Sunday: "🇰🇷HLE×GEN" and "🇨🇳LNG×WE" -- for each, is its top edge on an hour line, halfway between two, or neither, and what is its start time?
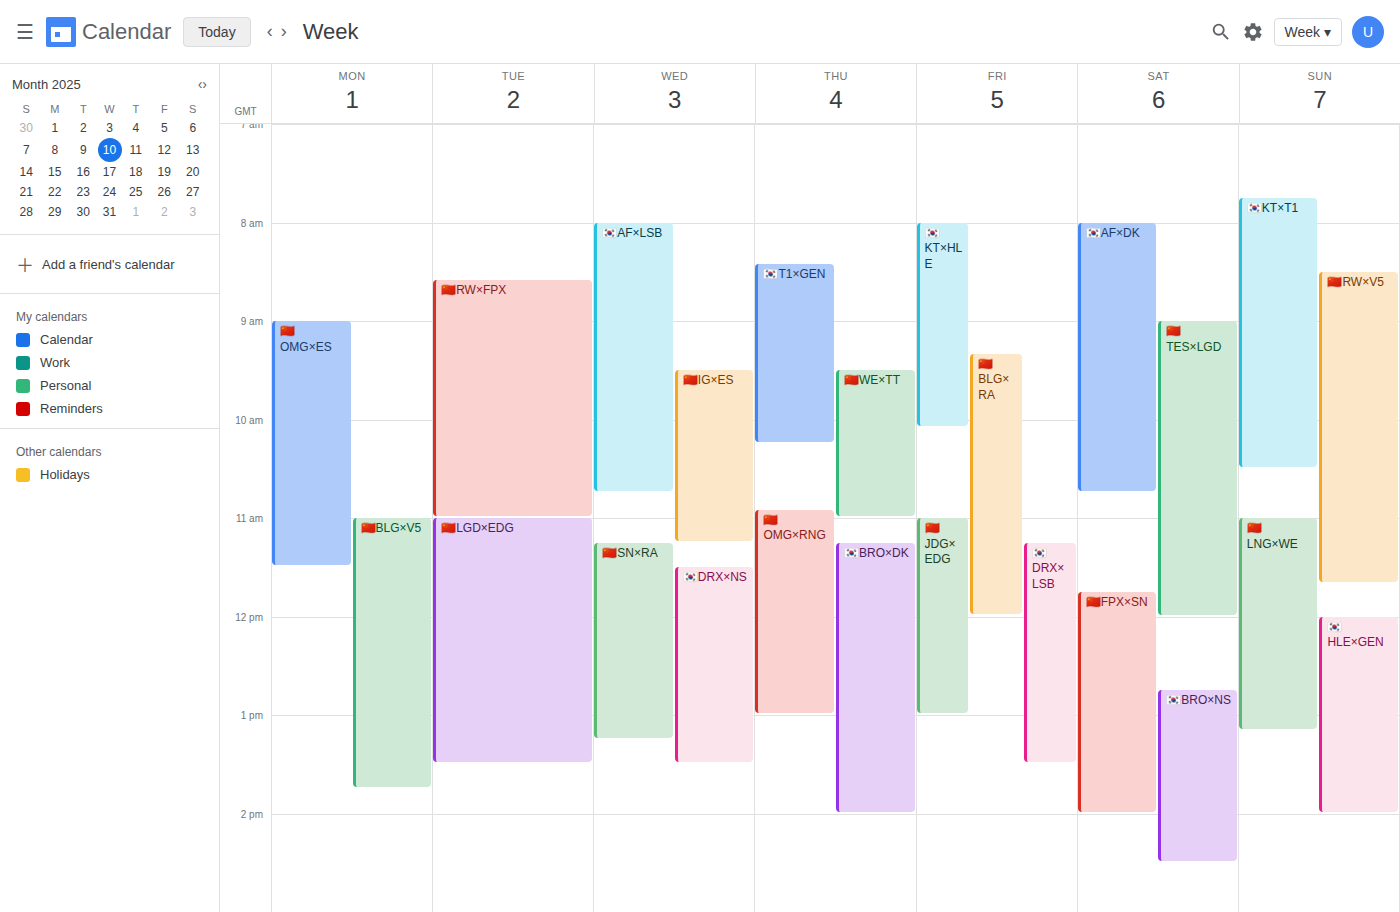
"🇰🇷HLE×GEN": 12:00 PM, exactly on the 12 PM line. "🇨🇳LNG×WE": 11:00 AM, exactly on the 11 AM line.